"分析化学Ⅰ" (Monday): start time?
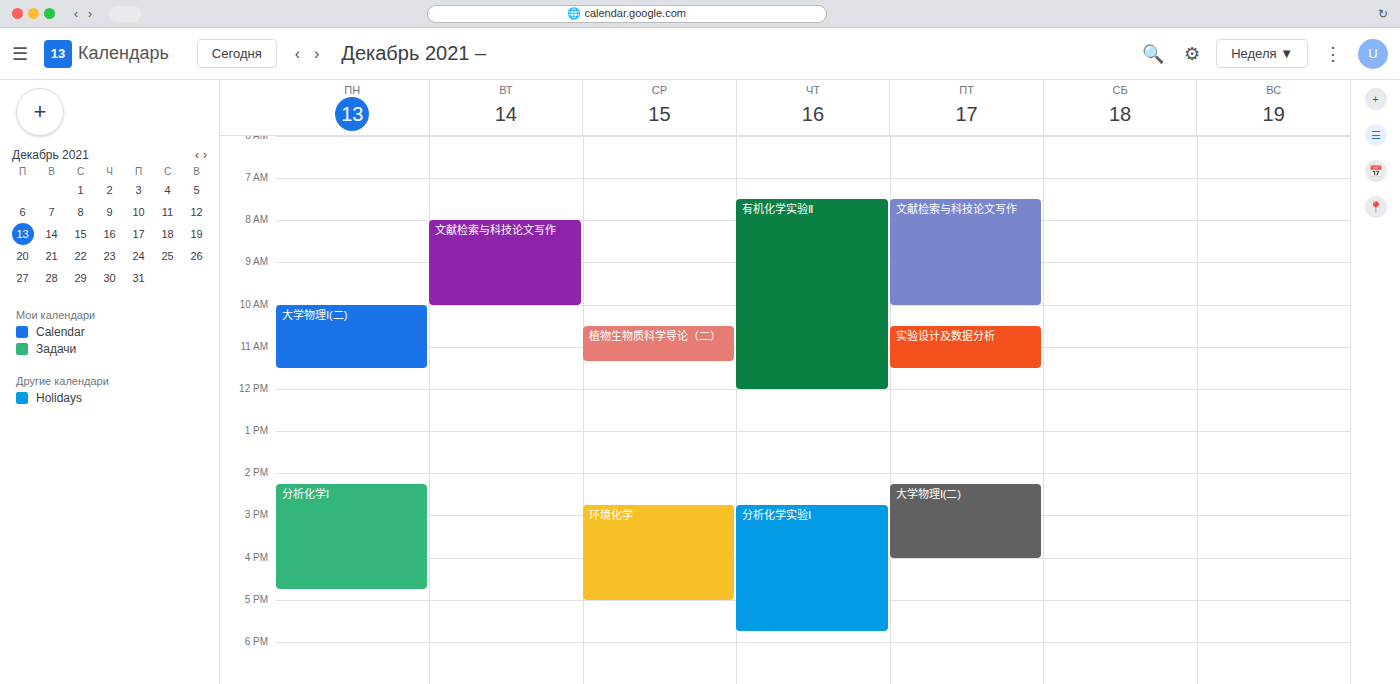
2:15 PM